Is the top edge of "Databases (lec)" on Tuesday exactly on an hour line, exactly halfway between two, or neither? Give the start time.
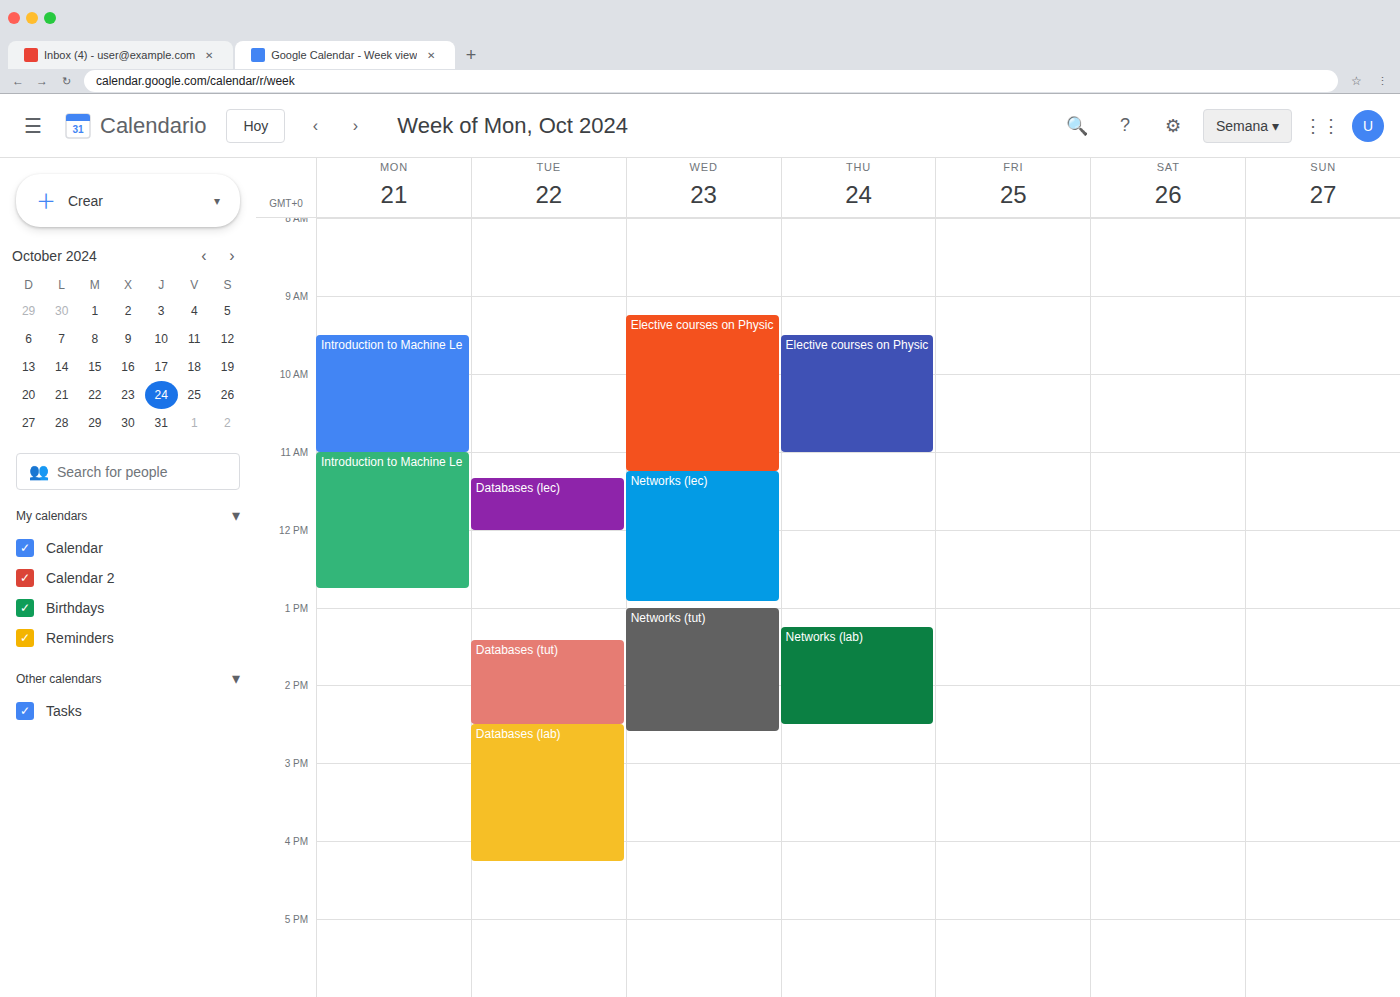
11:20 AM -- neither: 20 minutes below the 11 AM line and 40 minutes above the 12 PM line.